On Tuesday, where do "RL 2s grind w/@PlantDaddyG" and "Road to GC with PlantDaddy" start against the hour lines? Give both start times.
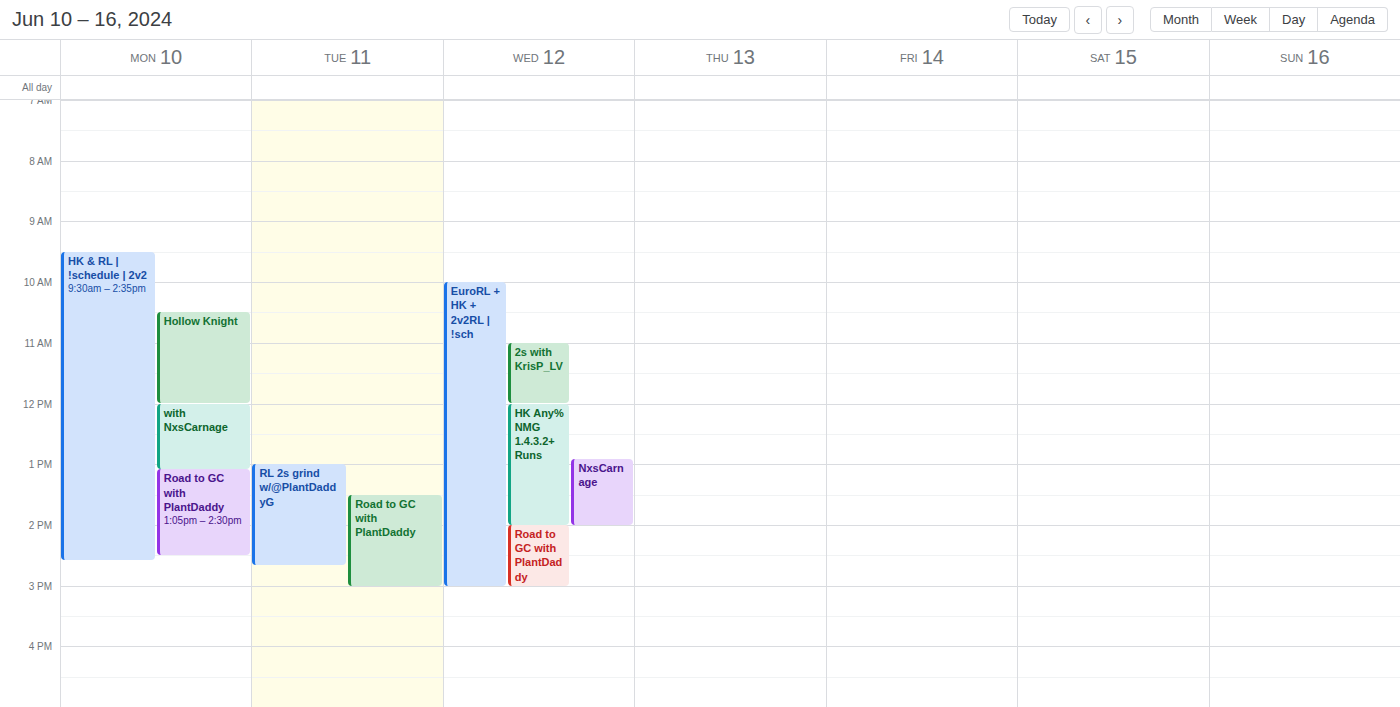
"RL 2s grind w/@PlantDaddyG": 1:00 PM, exactly on the 1 PM line. "Road to GC with PlantDaddy": 1:30 PM, halfway between the 1 PM and 2 PM lines.